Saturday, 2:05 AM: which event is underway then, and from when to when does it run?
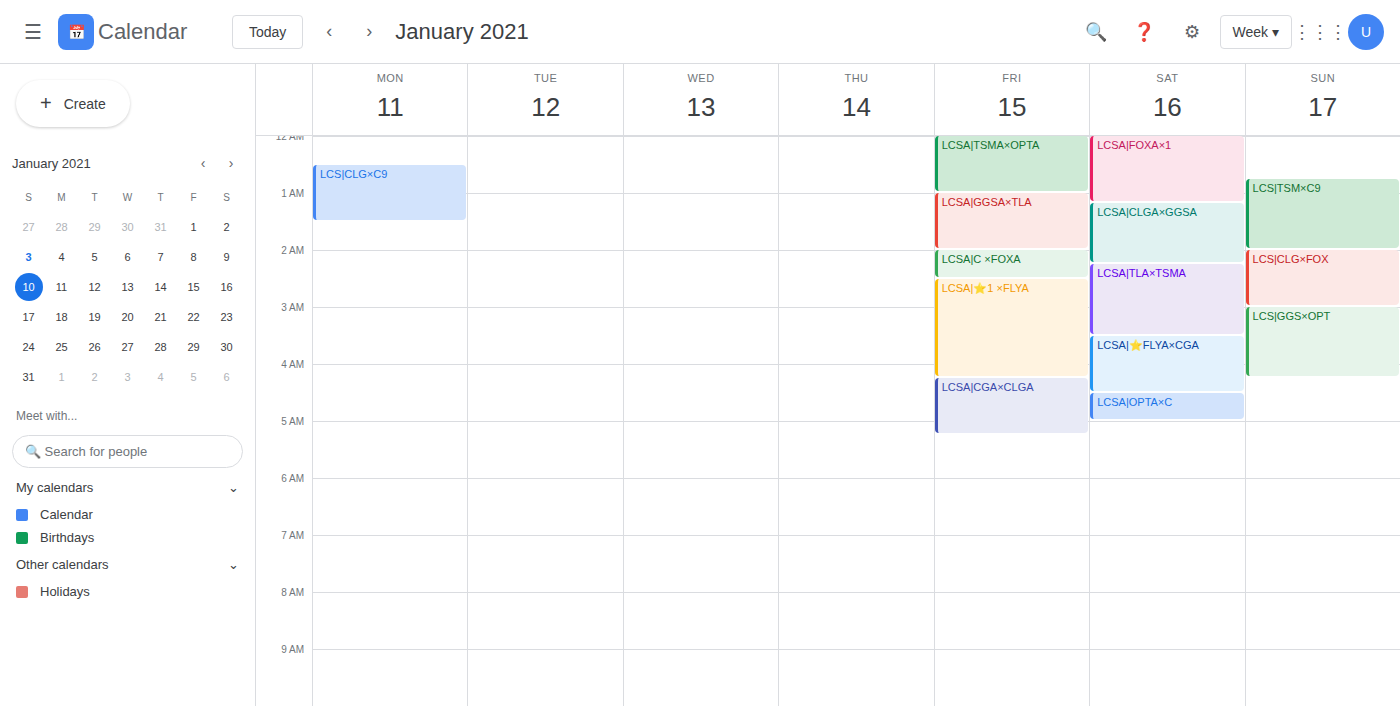
"LCSA|CLGA×GGSA", 1:10 AM to 2:15 AM